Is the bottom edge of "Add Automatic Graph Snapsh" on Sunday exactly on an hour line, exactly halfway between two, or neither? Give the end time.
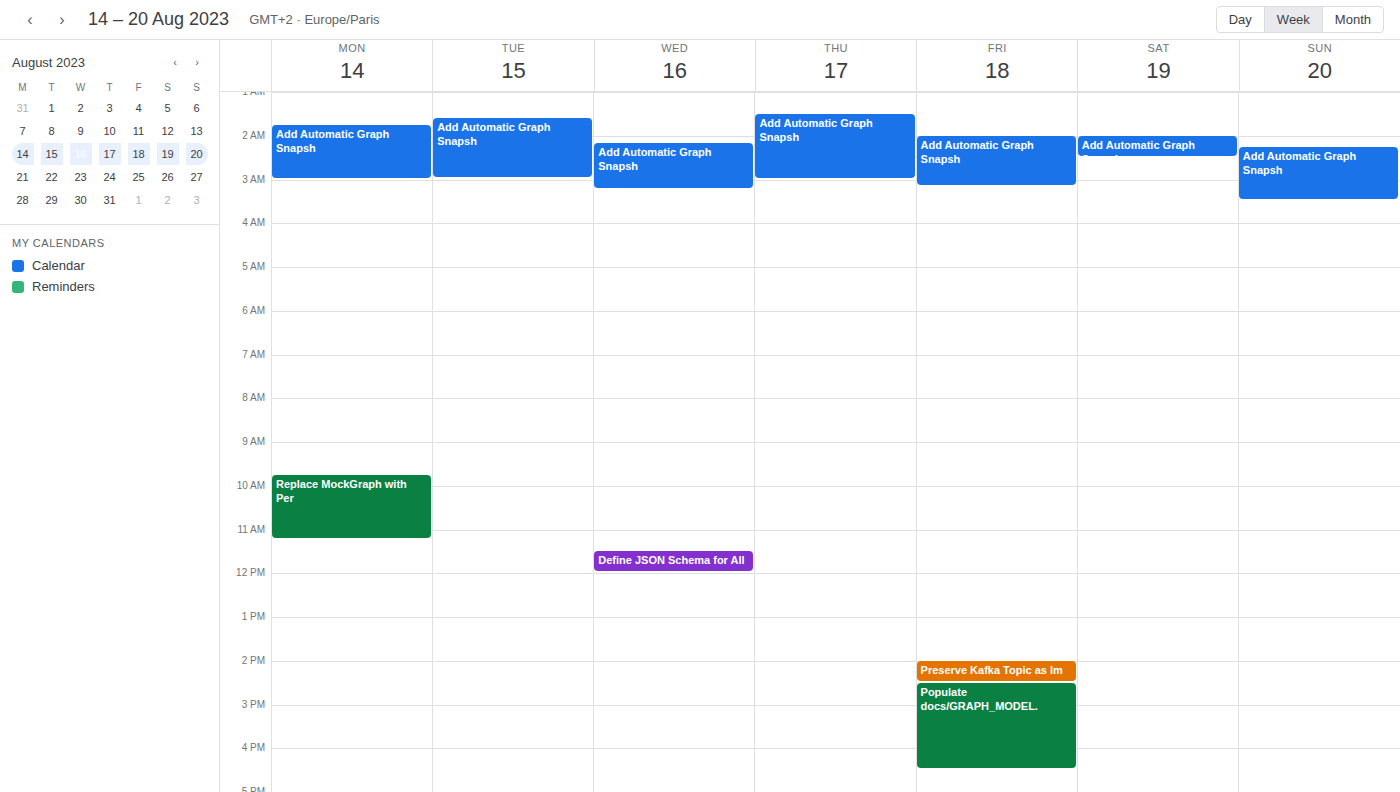
3:30 AM -- halfway between the 3 AM and 4 AM lines.